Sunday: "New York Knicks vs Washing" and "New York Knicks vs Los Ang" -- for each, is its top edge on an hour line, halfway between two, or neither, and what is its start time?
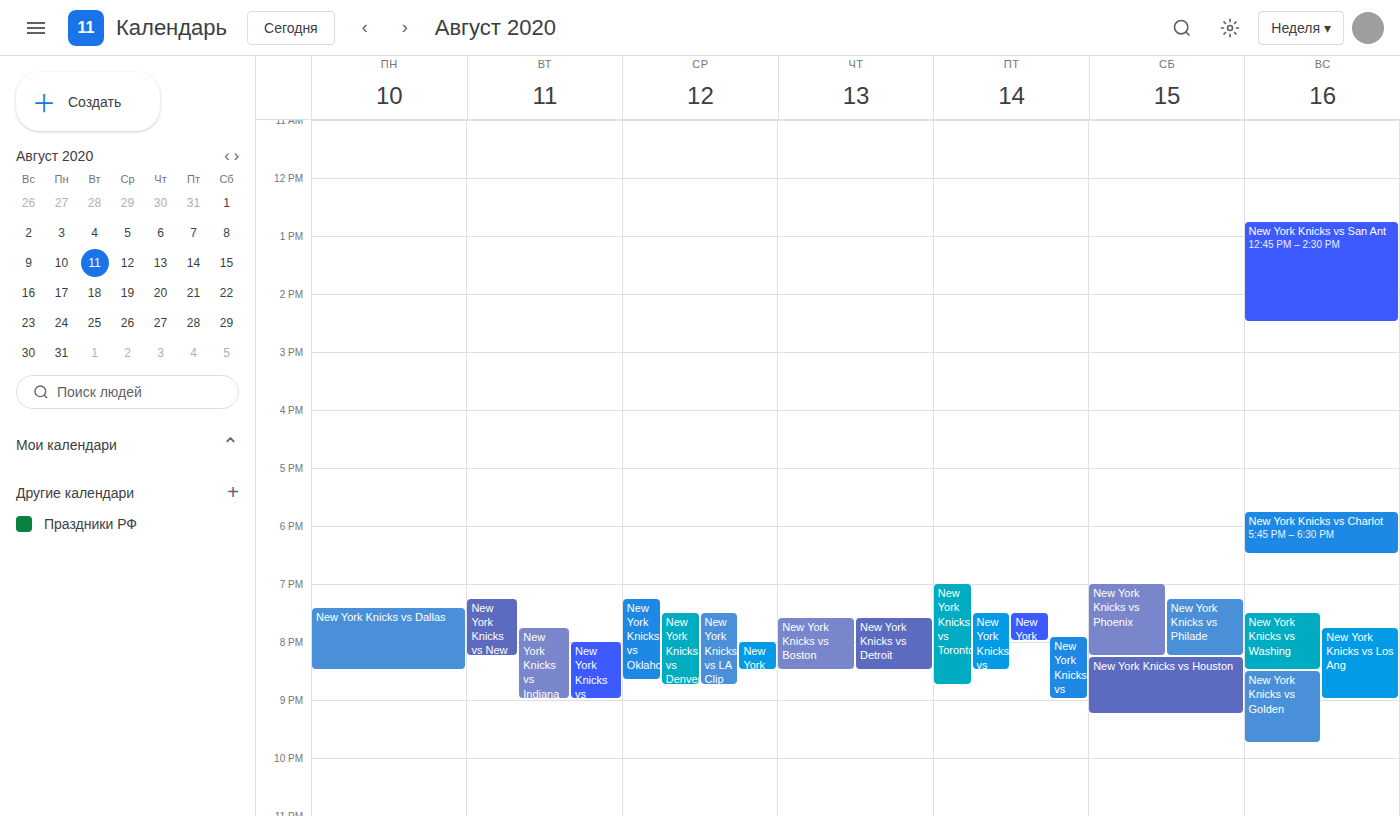
"New York Knicks vs Washing": 7:30 PM, halfway between the 7 PM and 8 PM lines. "New York Knicks vs Los Ang": 7:45 PM, neither: three quarters of the way from the 7 PM line to the 8 PM line.